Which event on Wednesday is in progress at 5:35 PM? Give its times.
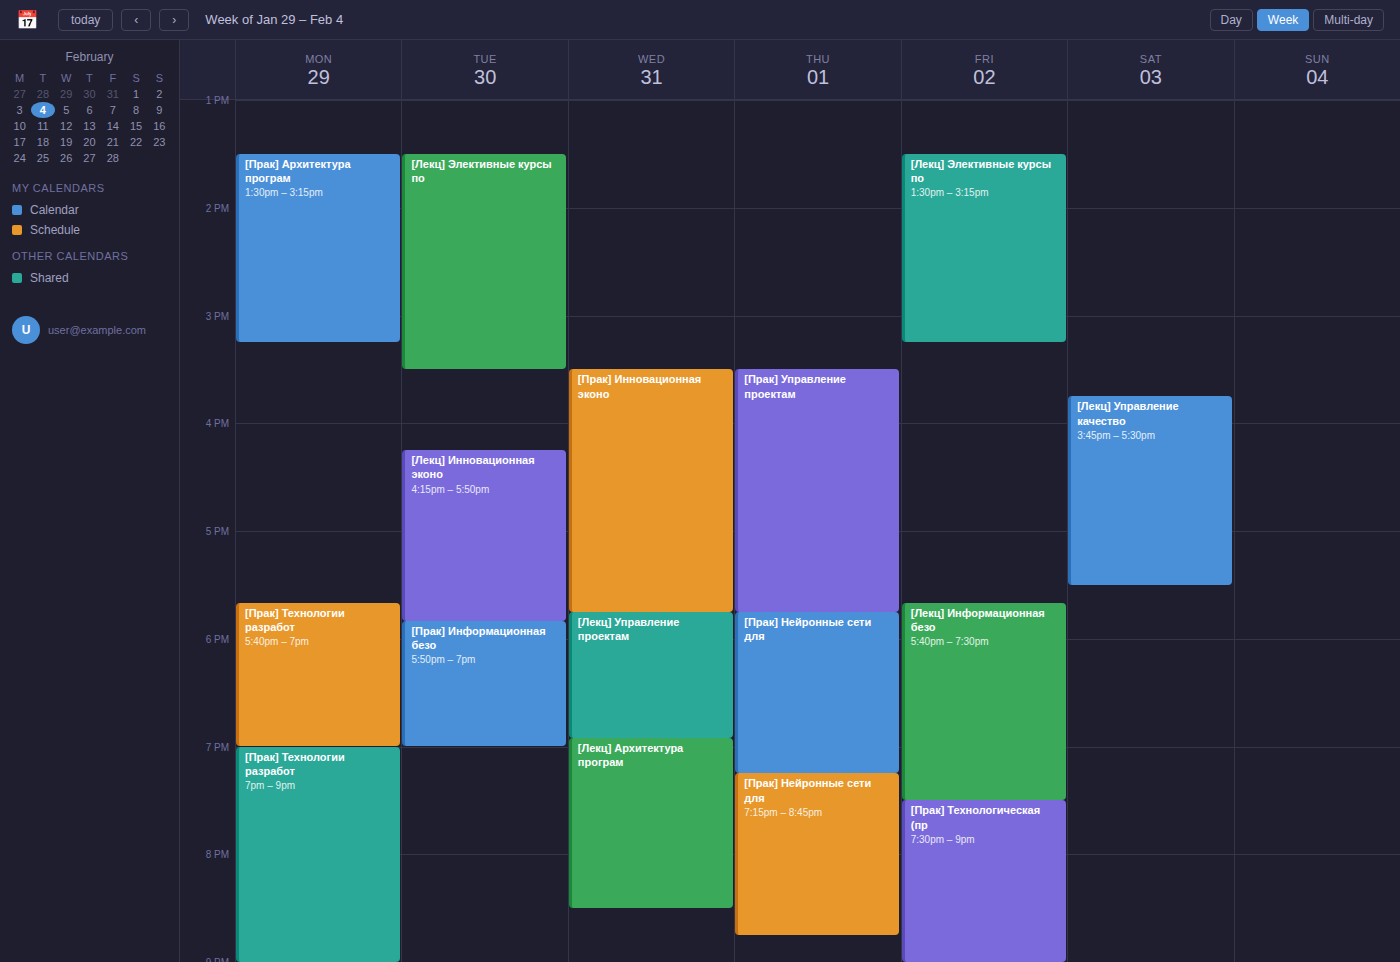
"[Прак] Инновационная эконо", 3:30 PM to 5:45 PM